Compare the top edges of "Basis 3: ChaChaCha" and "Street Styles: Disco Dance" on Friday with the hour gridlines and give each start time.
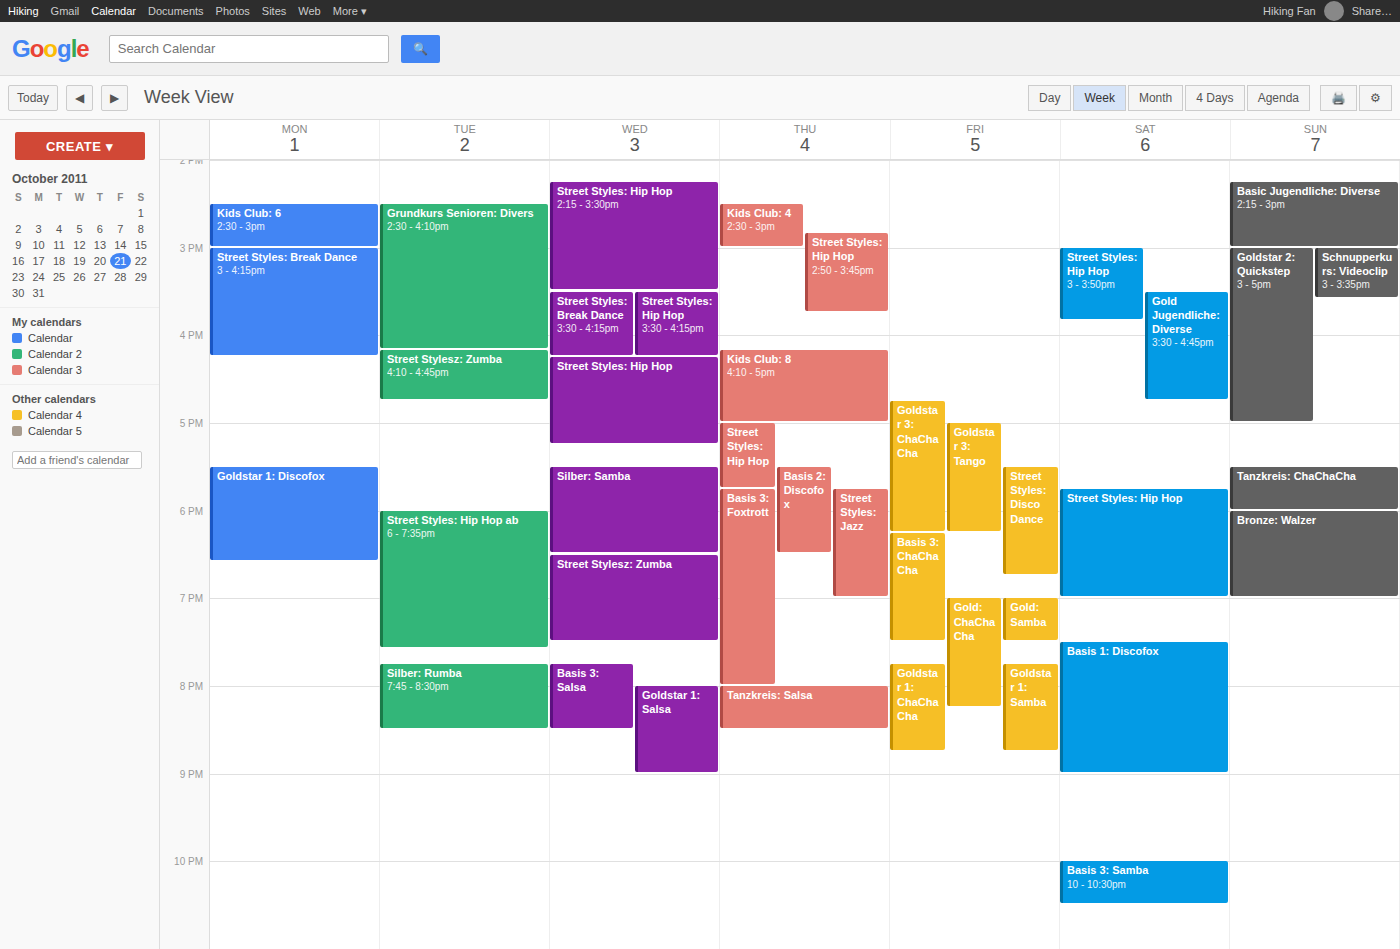
"Basis 3: ChaChaCha": 18:15, neither: a quarter of the way from the 18:00 line to the 19:00 line. "Street Styles: Disco Dance": 17:30, halfway between the 17:00 and 18:00 lines.